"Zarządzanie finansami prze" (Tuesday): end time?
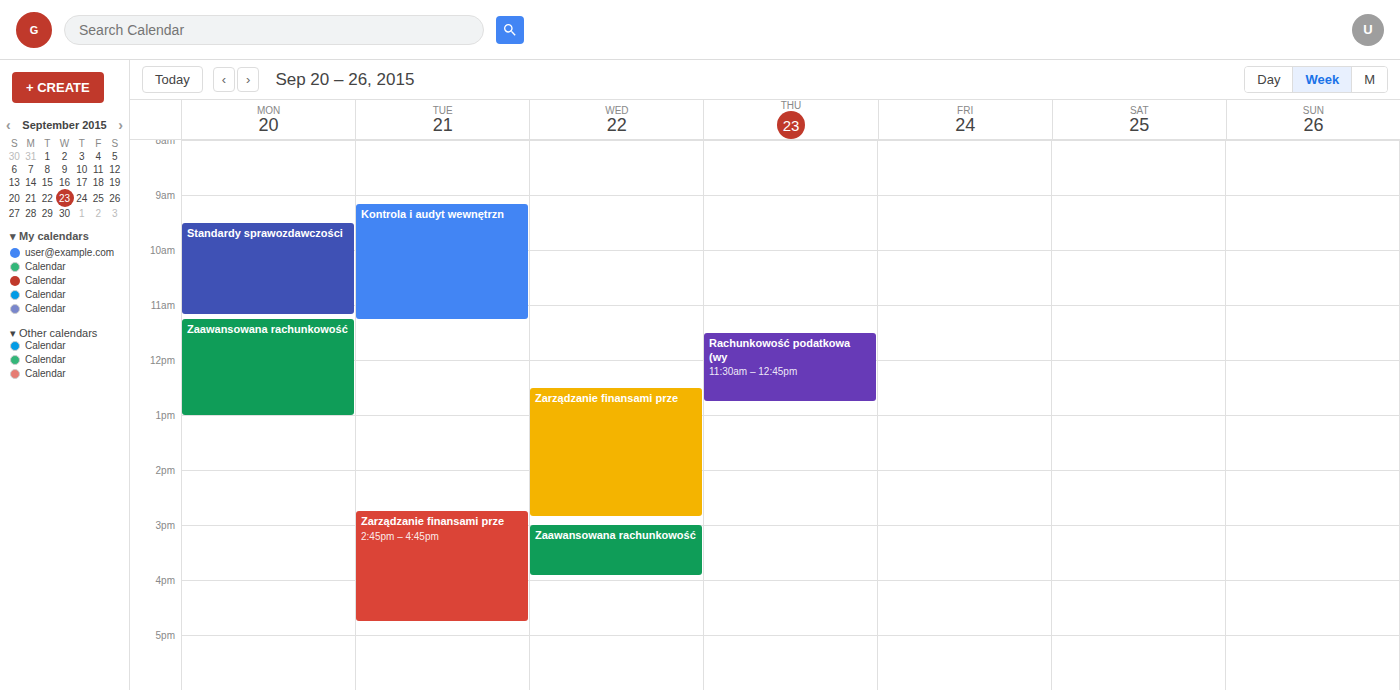
4:45 PM